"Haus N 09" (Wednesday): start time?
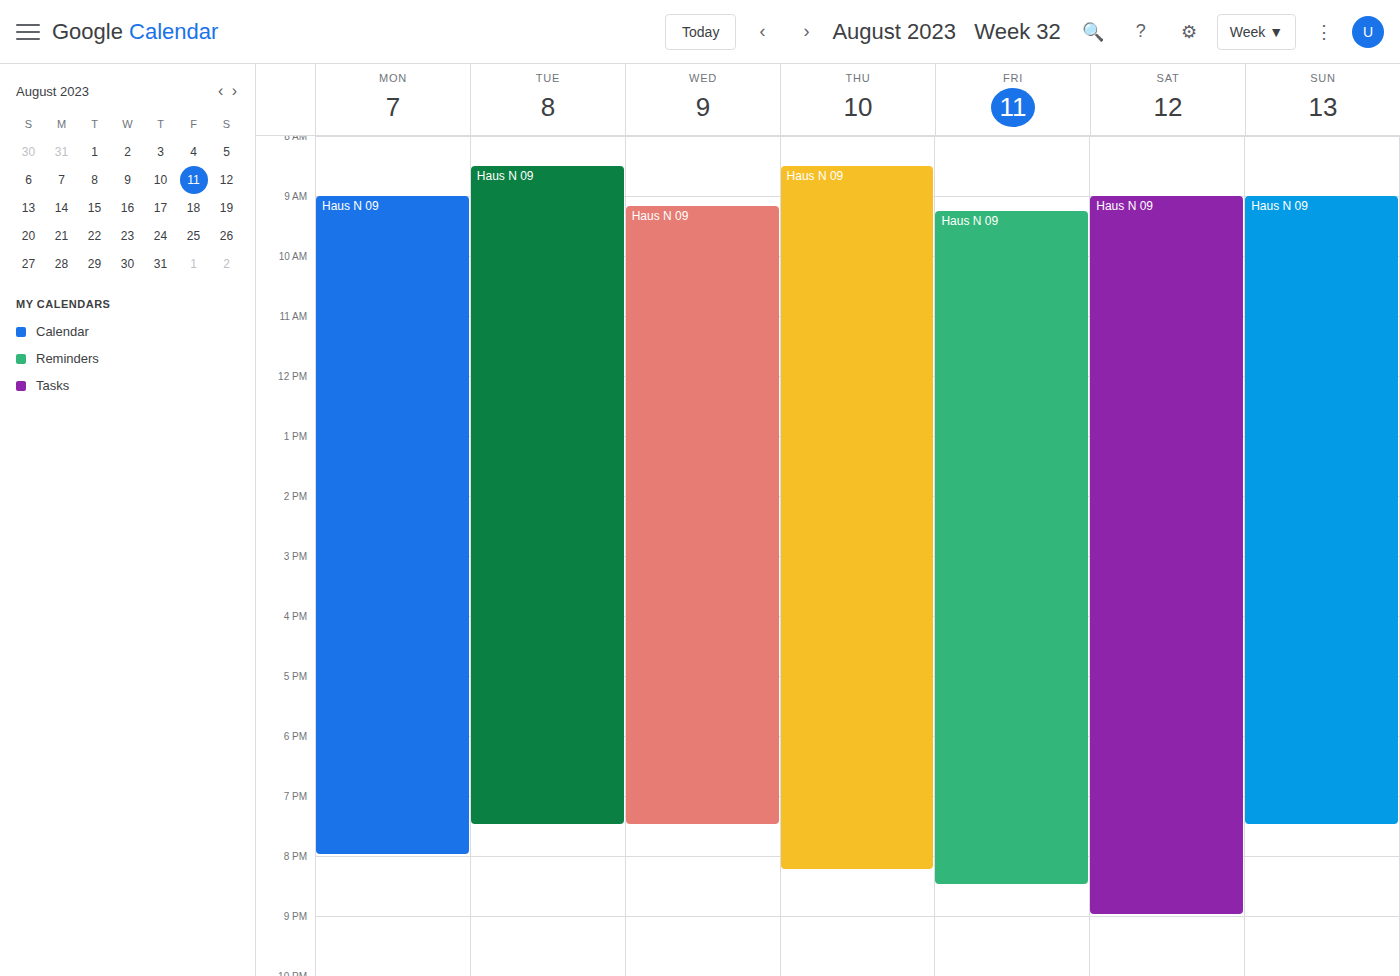
9:10 AM